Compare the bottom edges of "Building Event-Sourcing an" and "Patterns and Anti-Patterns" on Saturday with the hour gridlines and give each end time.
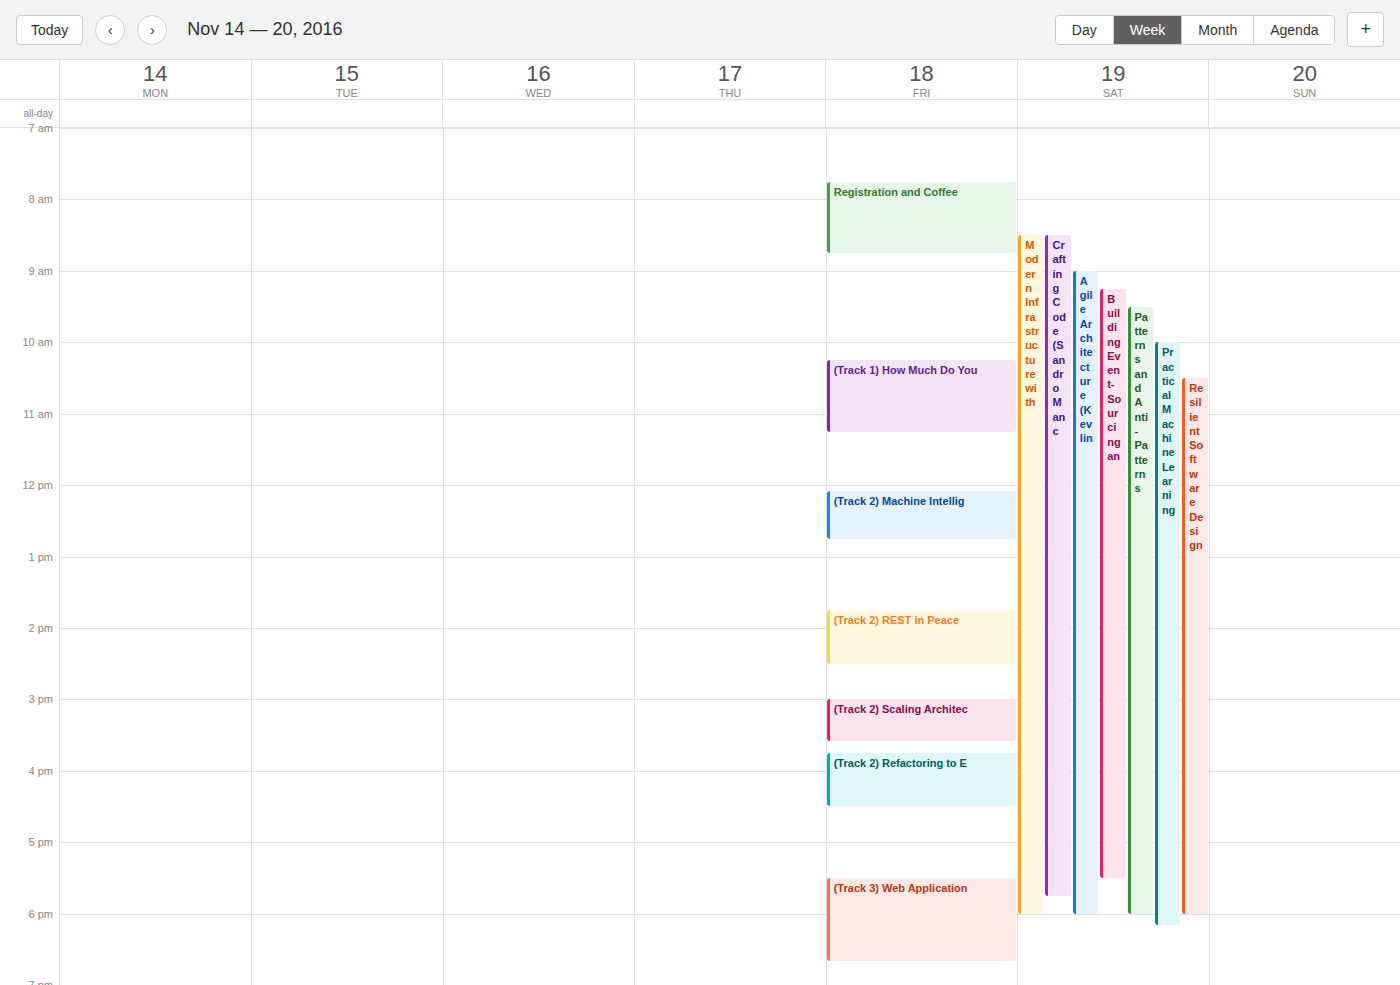
"Building Event-Sourcing an": 5:30 PM, halfway between the 5 PM and 6 PM lines. "Patterns and Anti-Patterns": 6:00 PM, exactly on the 6 PM line.